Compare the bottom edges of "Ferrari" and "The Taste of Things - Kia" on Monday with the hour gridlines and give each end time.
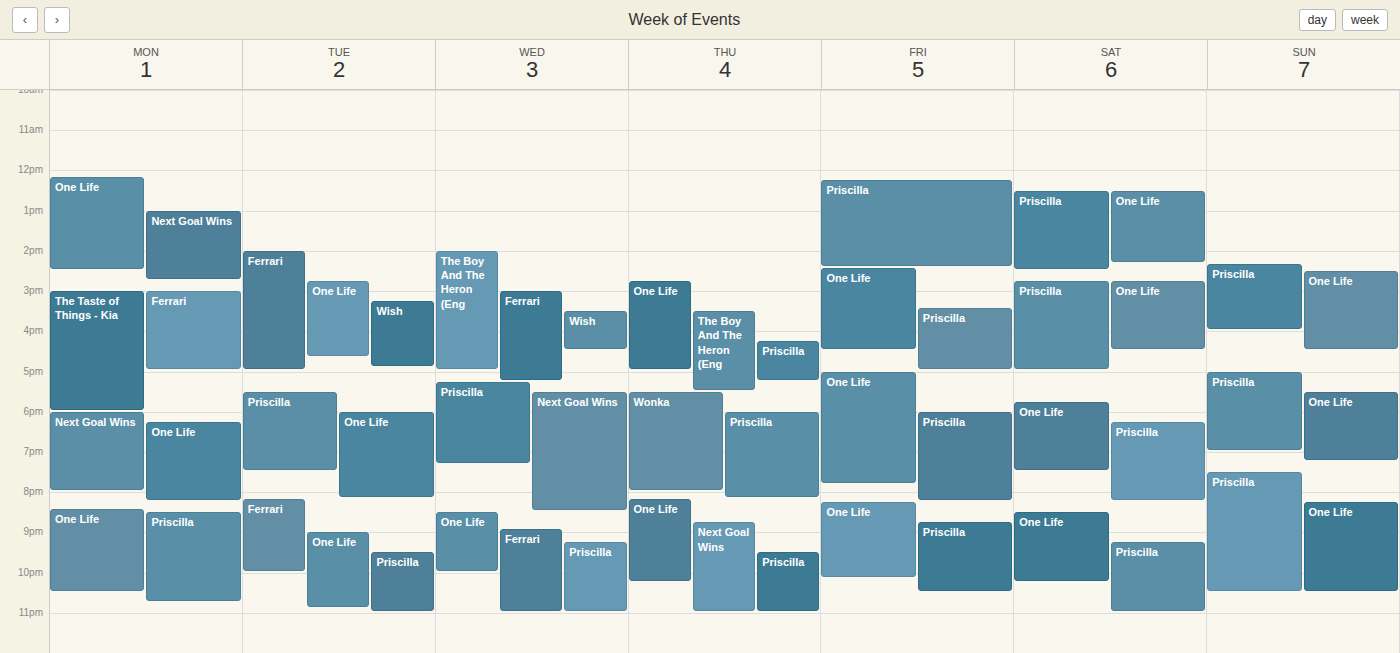
"Ferrari": 5:00 PM, exactly on the 5 PM line. "The Taste of Things - Kia": 6:00 PM, exactly on the 6 PM line.